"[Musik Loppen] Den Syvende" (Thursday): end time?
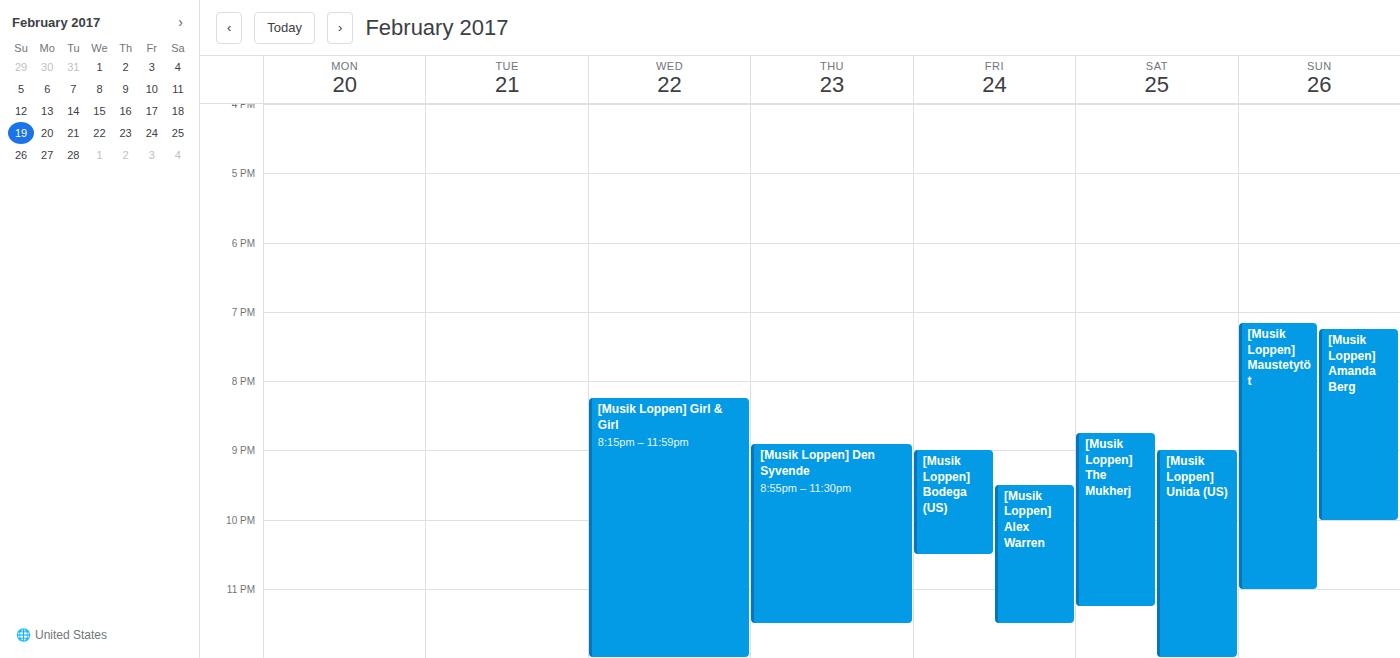
11:30 PM